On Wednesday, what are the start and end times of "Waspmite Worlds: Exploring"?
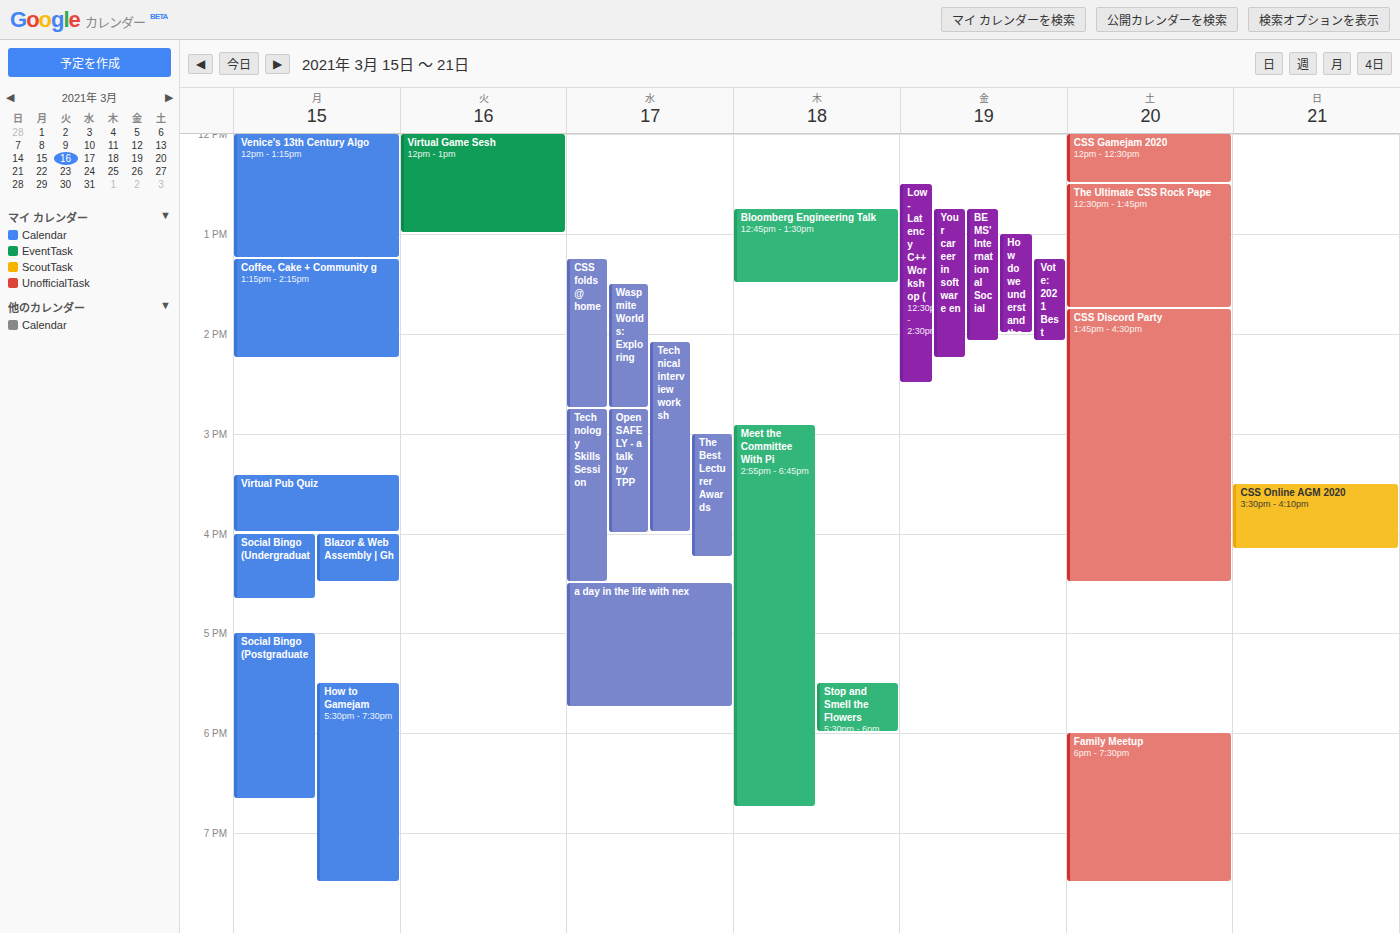
1:30 PM to 2:45 PM